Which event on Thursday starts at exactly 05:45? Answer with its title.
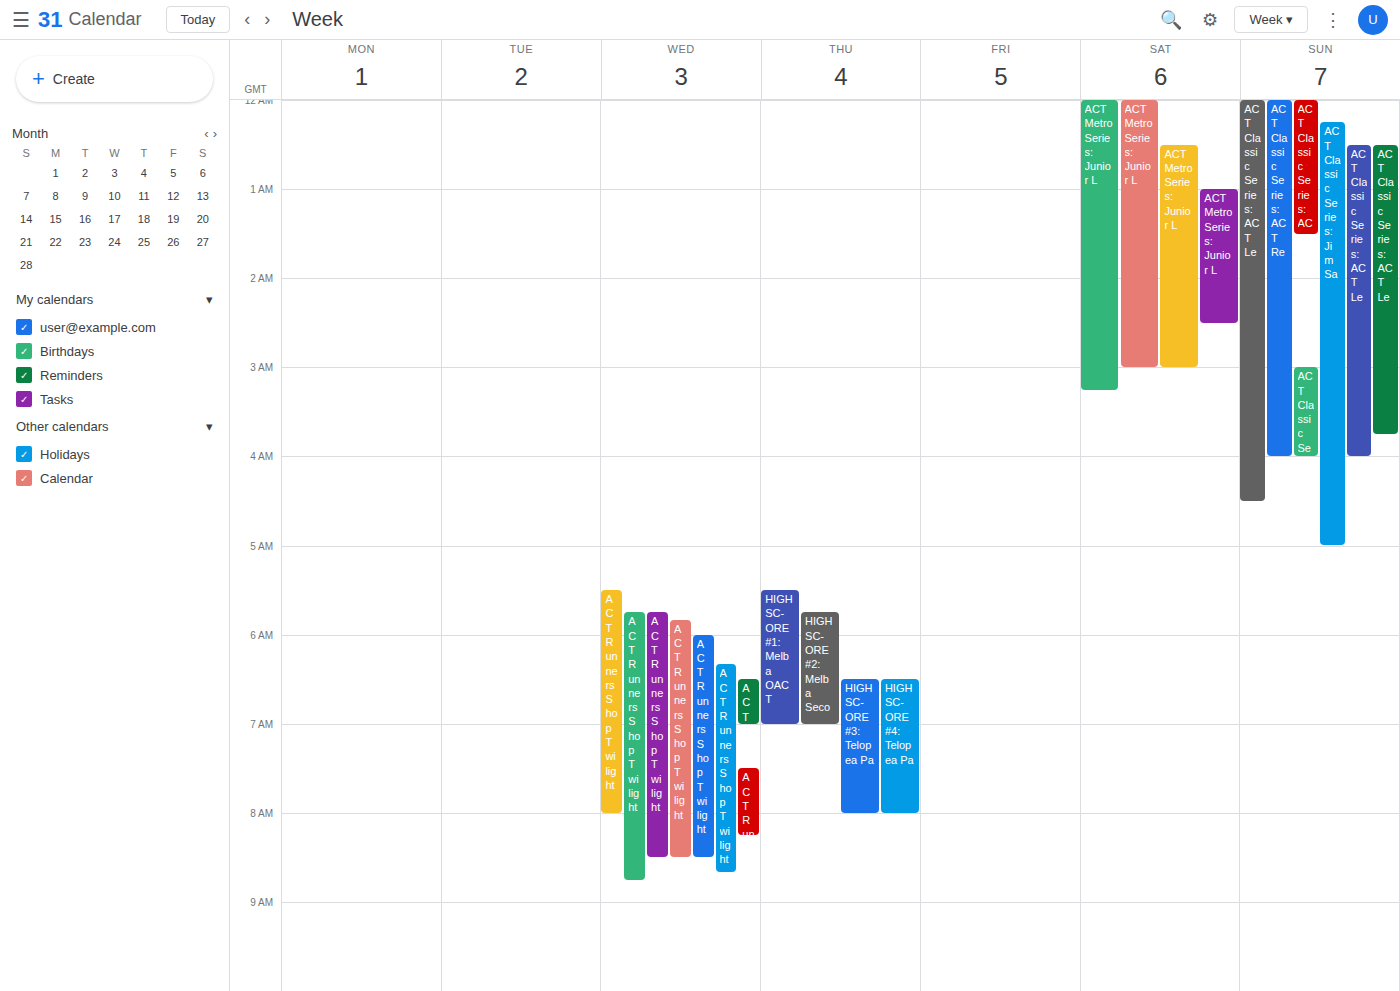
"HIGH SC-ORE #2: Melba Seco"